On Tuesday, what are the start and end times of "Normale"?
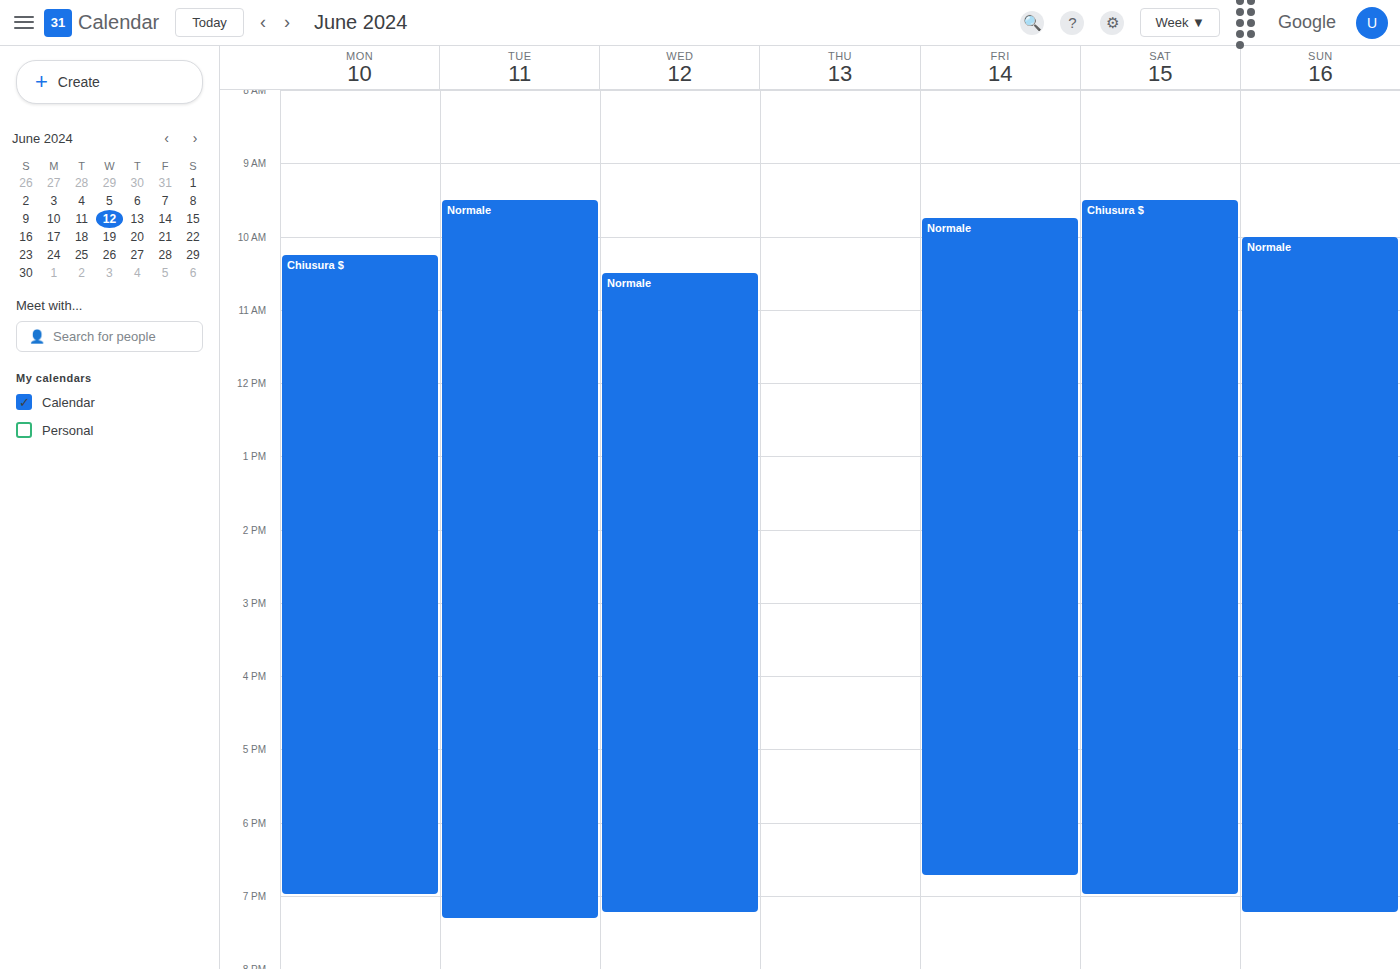
9:30 AM to 7:20 PM